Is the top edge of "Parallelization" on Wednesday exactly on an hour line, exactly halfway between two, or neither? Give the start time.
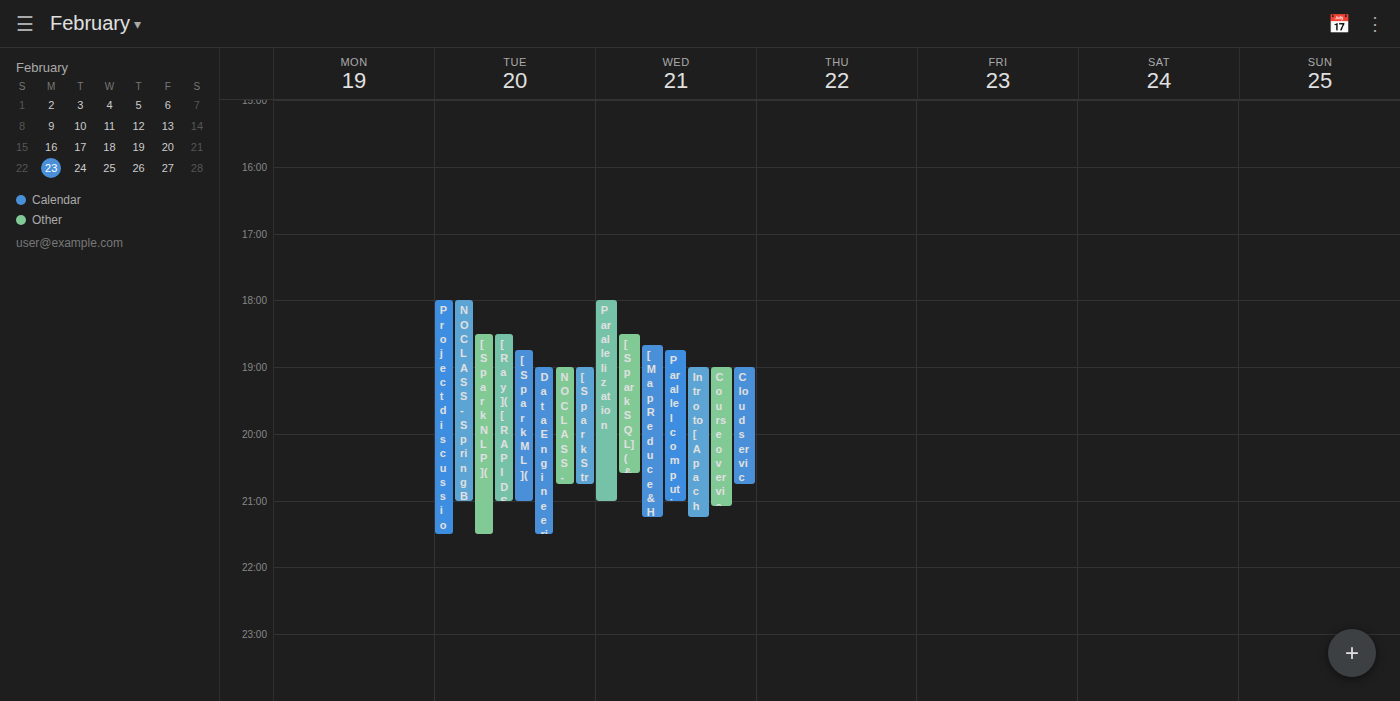
18:00 -- exactly on the 18:00 line.